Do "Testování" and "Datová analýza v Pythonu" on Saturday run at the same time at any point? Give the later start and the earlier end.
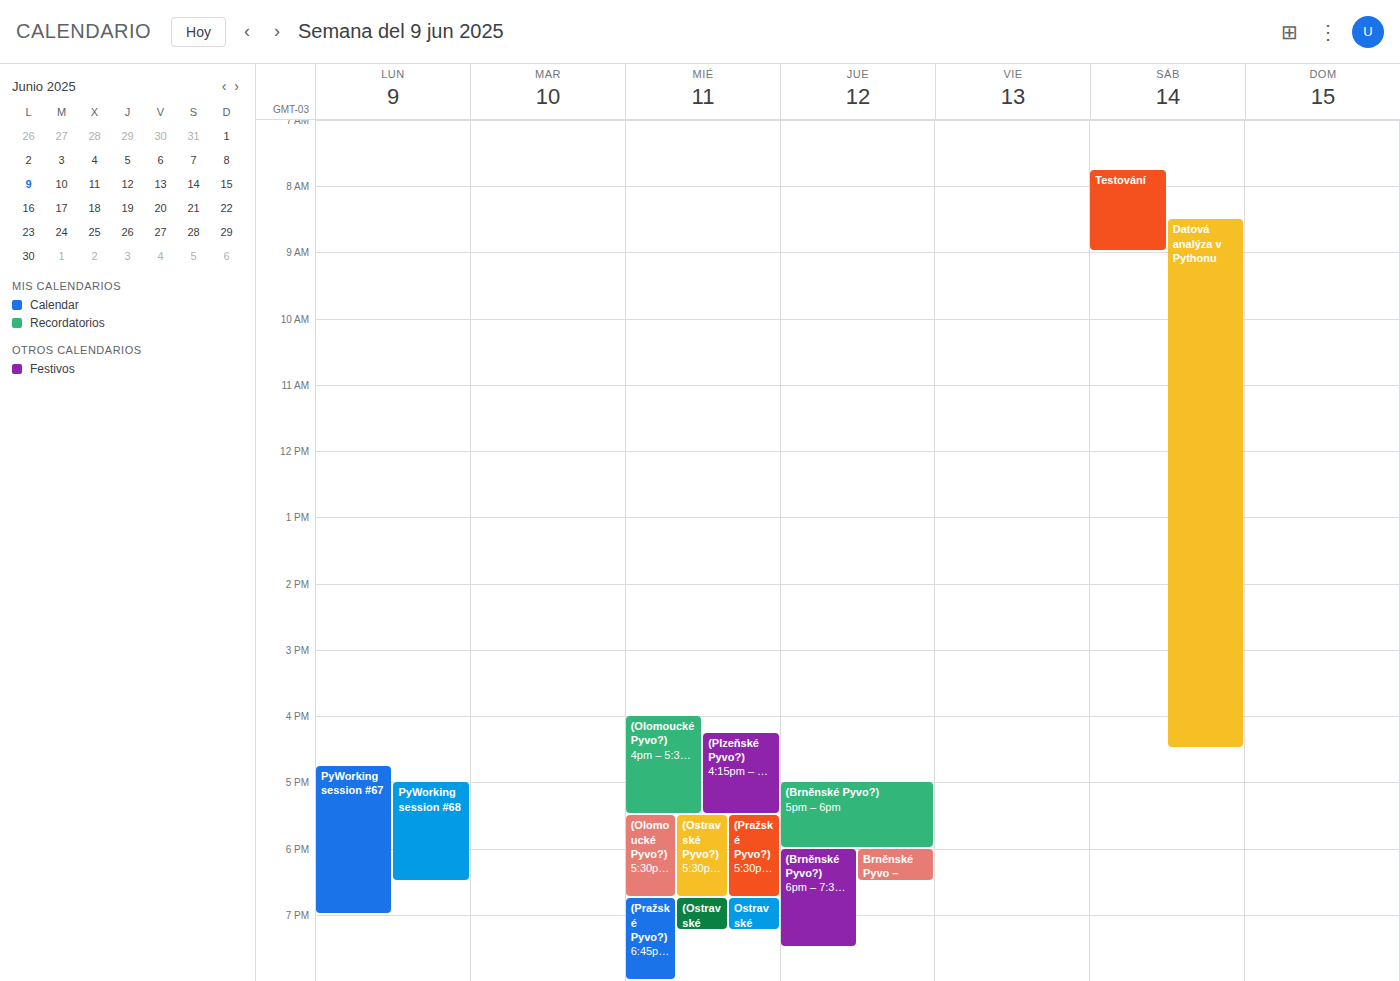
"Datová analýza v Pythonu" starts at 08:30, before "Testování" ends at 09:00 -- they overlap.